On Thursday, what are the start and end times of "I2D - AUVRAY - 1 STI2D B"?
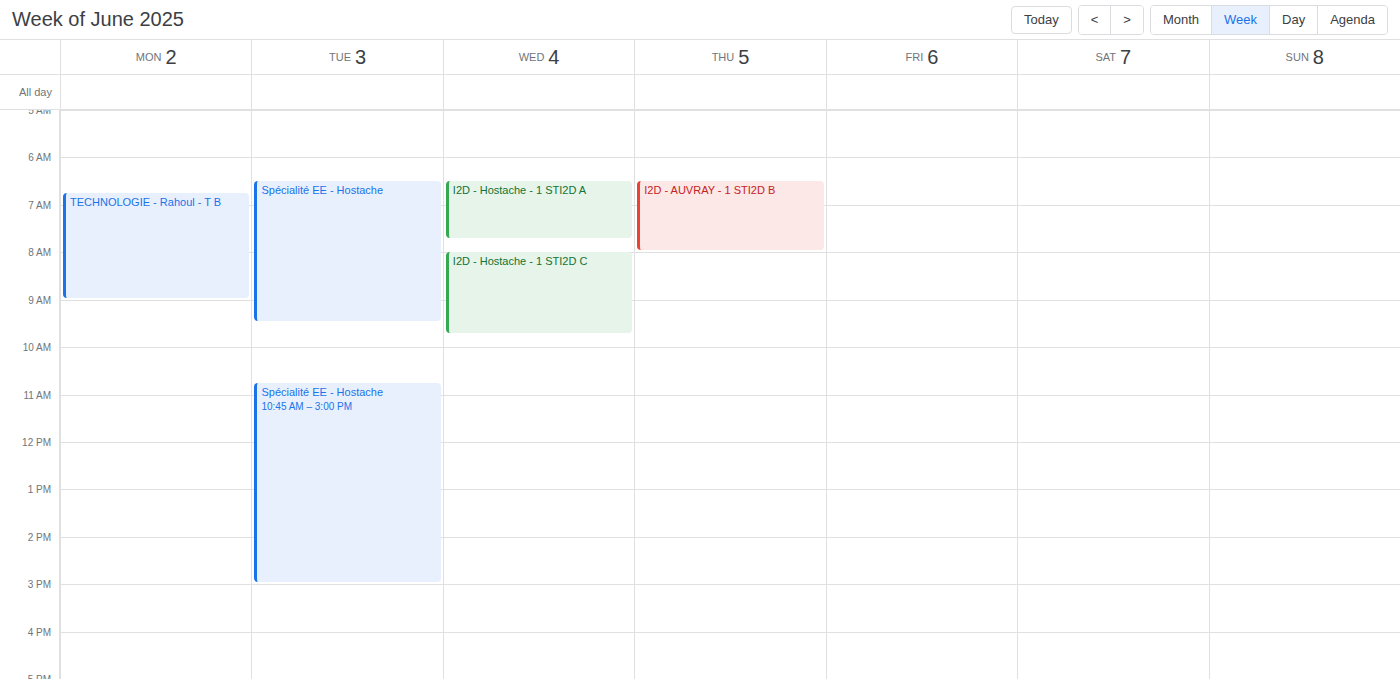
6:30 AM to 8:00 AM